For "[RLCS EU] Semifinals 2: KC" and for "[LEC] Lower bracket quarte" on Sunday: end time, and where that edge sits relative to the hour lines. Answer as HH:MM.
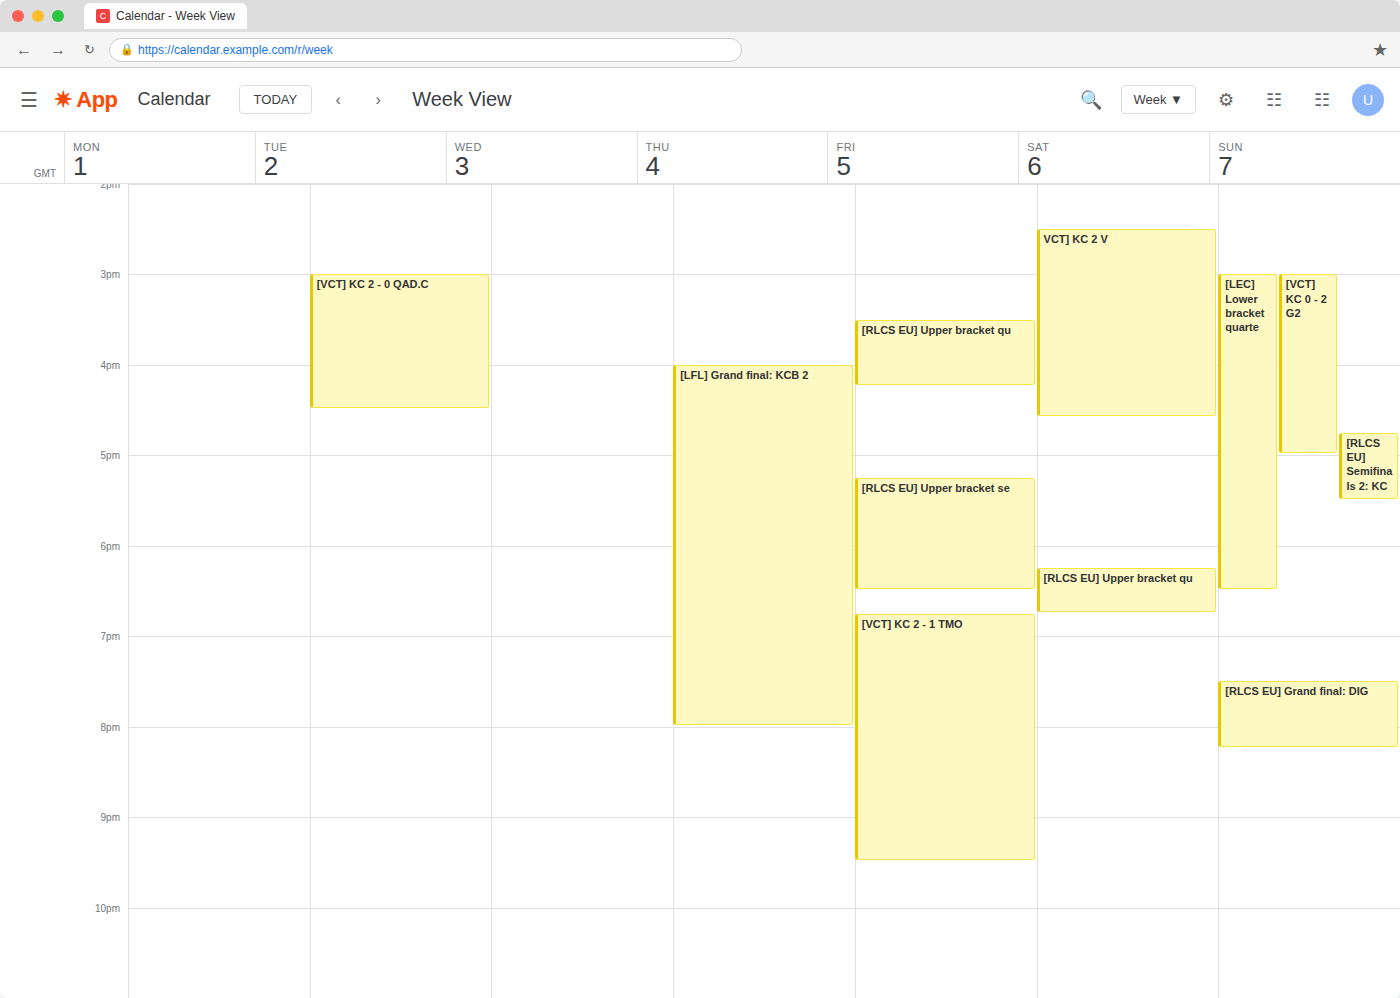
"[RLCS EU] Semifinals 2: KC": 17:30, halfway between the 17:00 and 18:00 lines. "[LEC] Lower bracket quarte": 18:30, halfway between the 18:00 and 19:00 lines.